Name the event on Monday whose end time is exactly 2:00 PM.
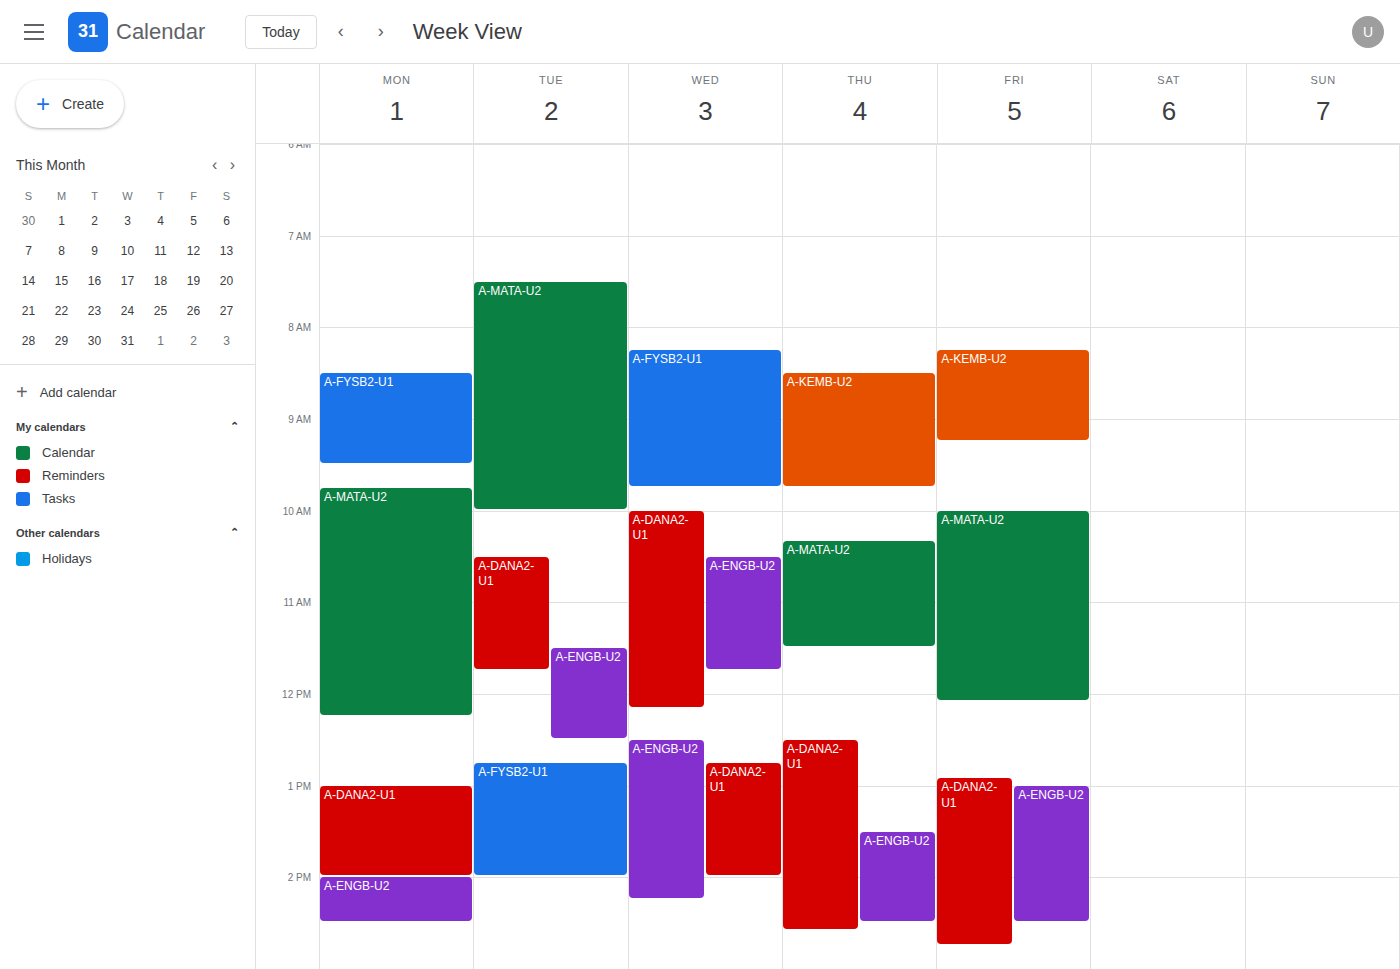
"A-DANA2-U1"